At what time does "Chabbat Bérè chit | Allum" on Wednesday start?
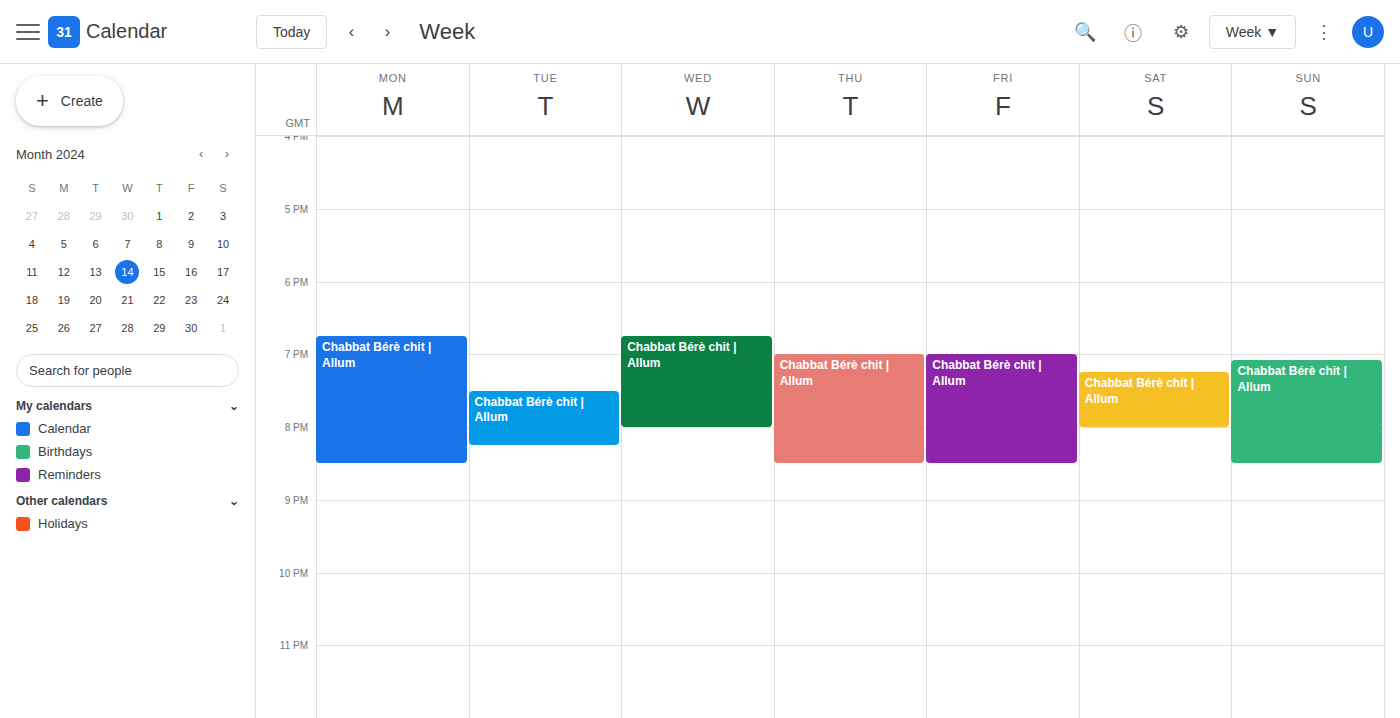
6:45 PM